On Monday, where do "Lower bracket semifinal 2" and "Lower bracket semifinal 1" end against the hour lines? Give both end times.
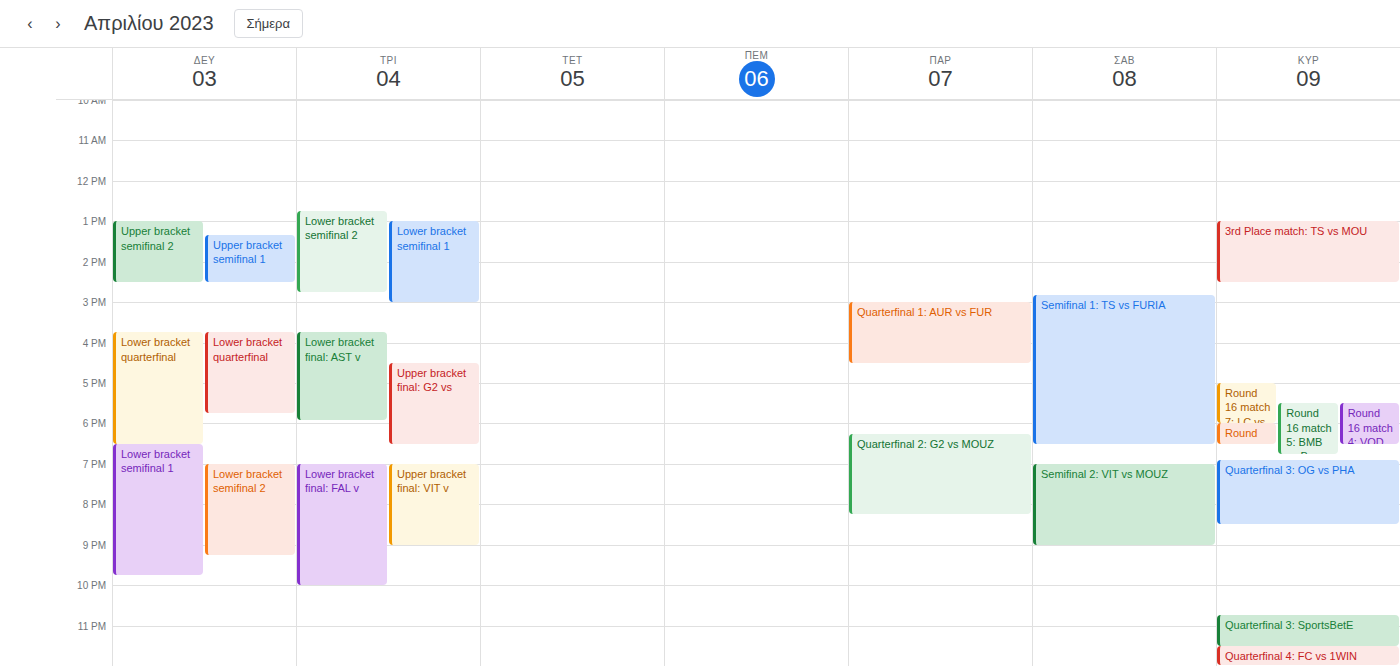
"Lower bracket semifinal 2": 9:15 PM, neither: a quarter of the way from the 9 PM line to the 10 PM line. "Lower bracket semifinal 1": 9:45 PM, neither: three quarters of the way from the 9 PM line to the 10 PM line.